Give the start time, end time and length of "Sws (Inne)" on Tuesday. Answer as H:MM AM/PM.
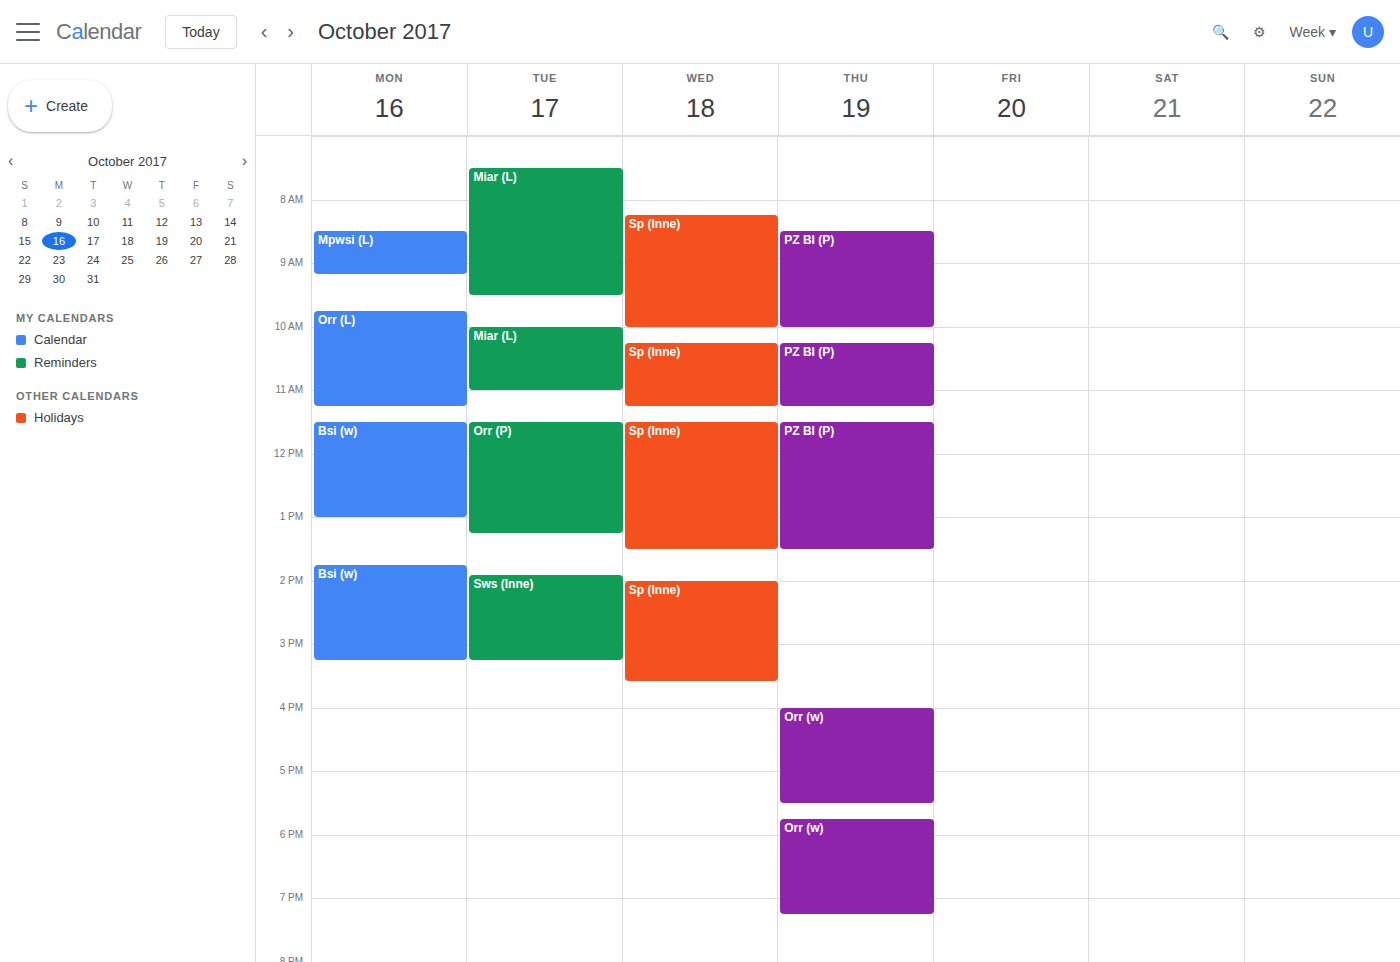
1:55 PM to 3:15 PM, 1 hour 20 minutes